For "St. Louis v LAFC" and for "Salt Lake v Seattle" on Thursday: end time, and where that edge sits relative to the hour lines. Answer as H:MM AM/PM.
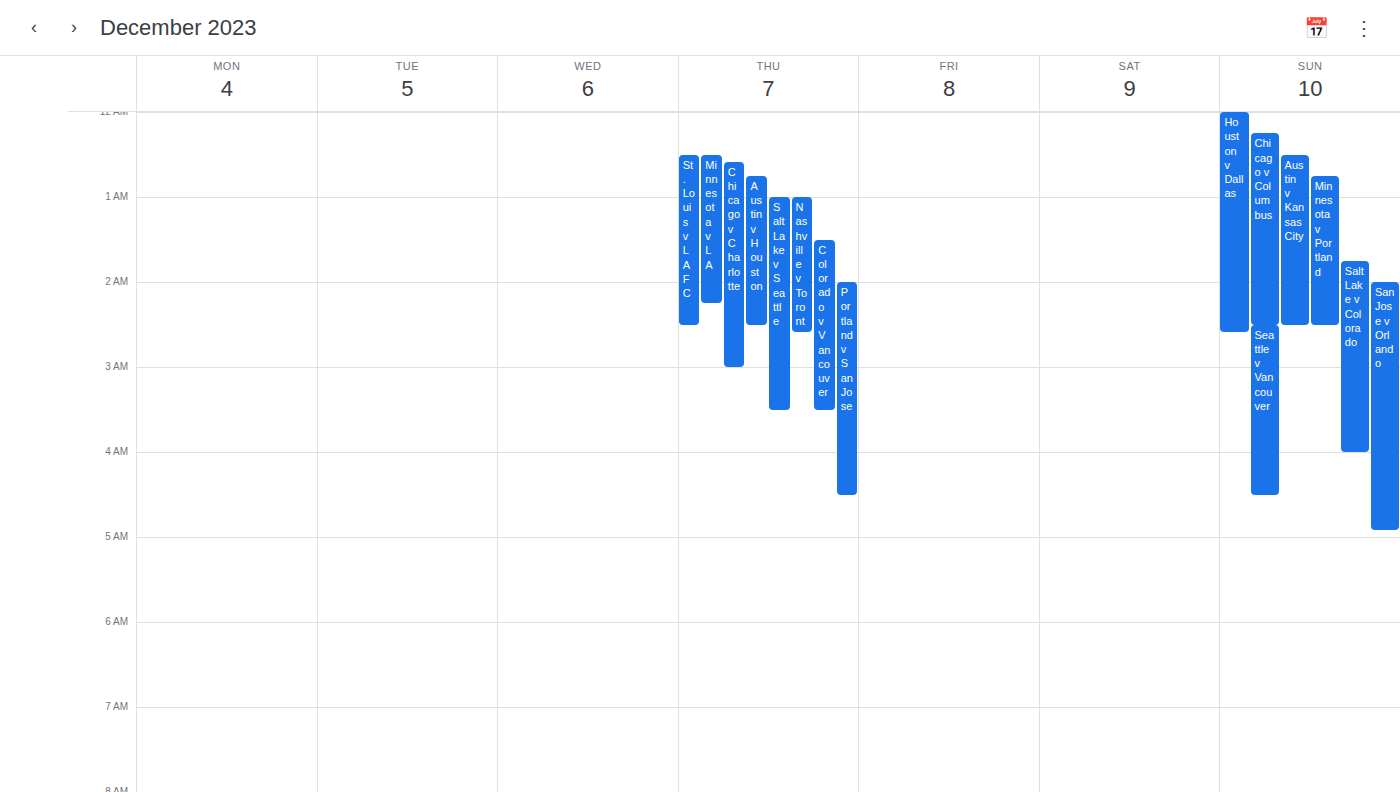
"St. Louis v LAFC": 2:30 AM, halfway between the 2 AM and 3 AM lines. "Salt Lake v Seattle": 3:30 AM, halfway between the 3 AM and 4 AM lines.